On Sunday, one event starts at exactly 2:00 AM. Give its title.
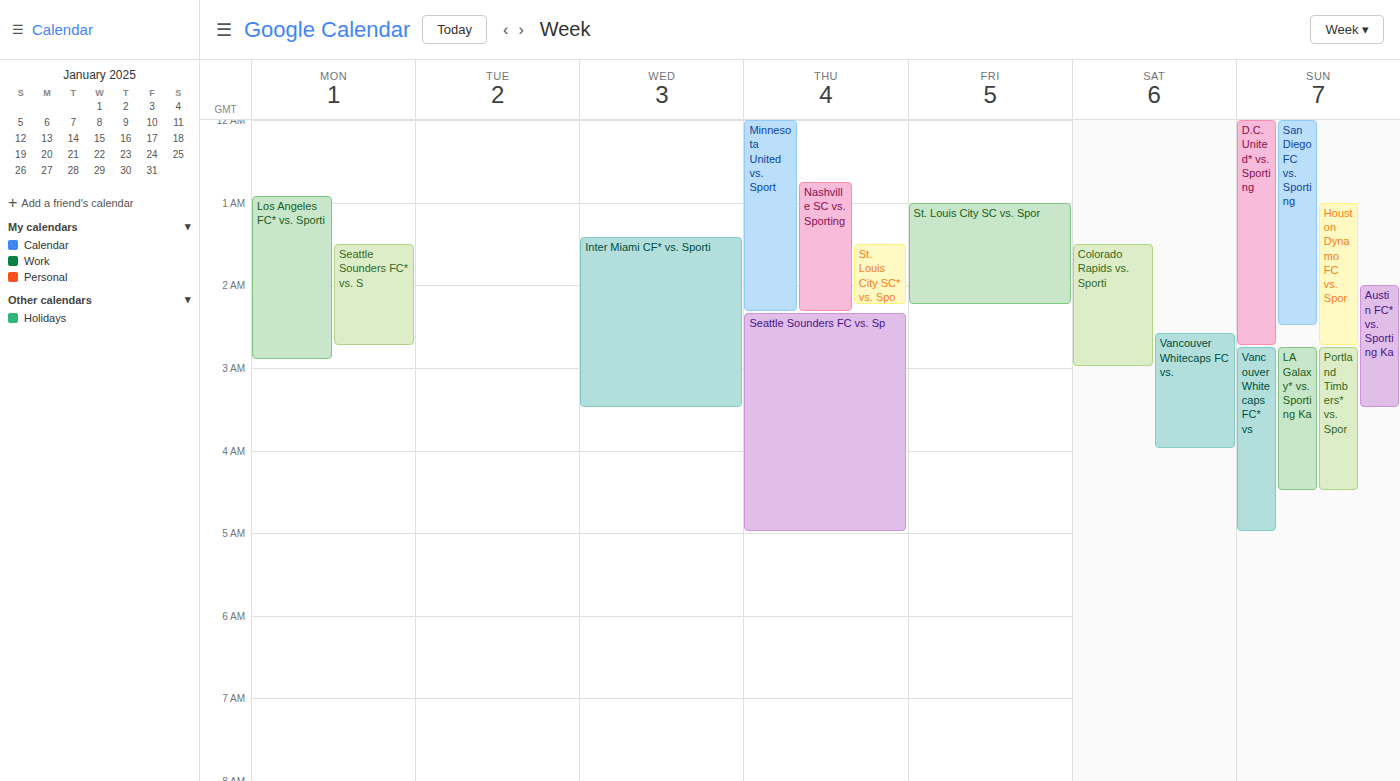
"Austin FC* vs. Sporting Ka"